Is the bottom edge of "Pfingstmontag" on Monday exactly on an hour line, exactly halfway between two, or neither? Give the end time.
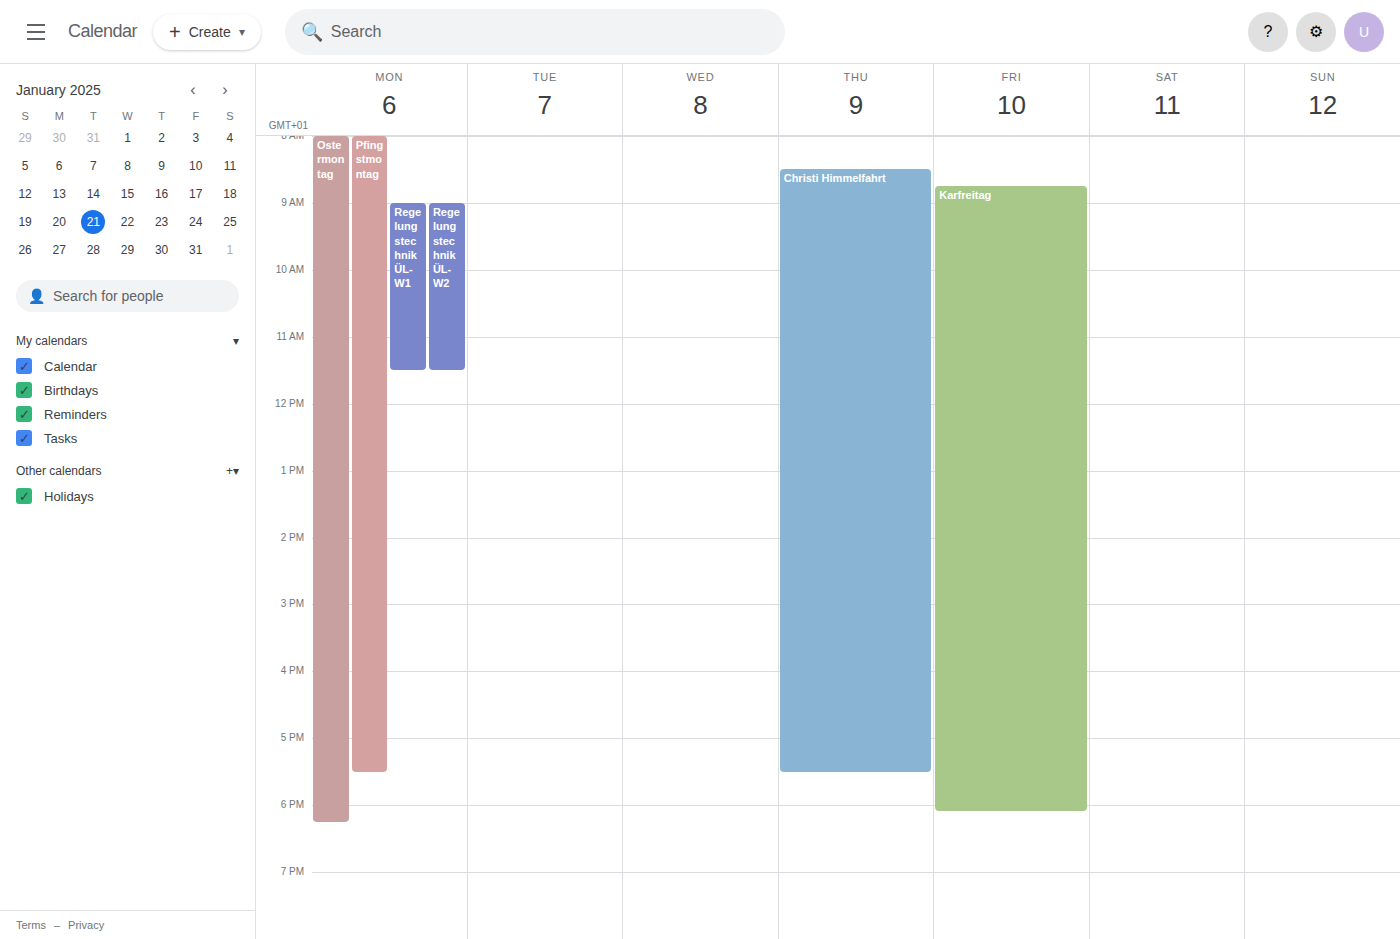
5:30 PM -- halfway between the 5 PM and 6 PM lines.